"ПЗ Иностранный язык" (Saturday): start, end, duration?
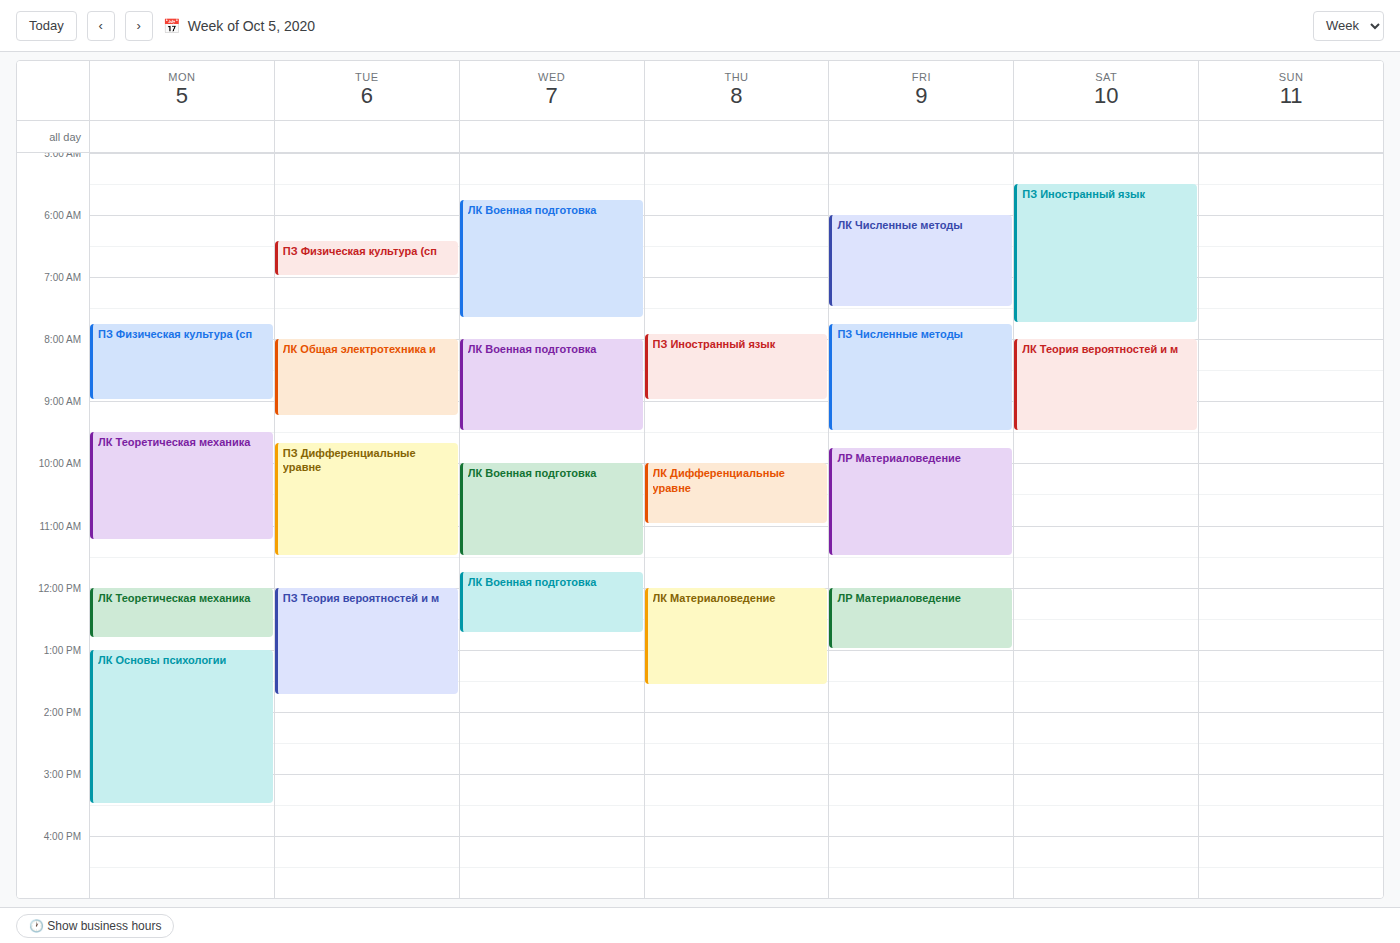
5:30 AM to 7:45 AM, 2 hours 15 minutes